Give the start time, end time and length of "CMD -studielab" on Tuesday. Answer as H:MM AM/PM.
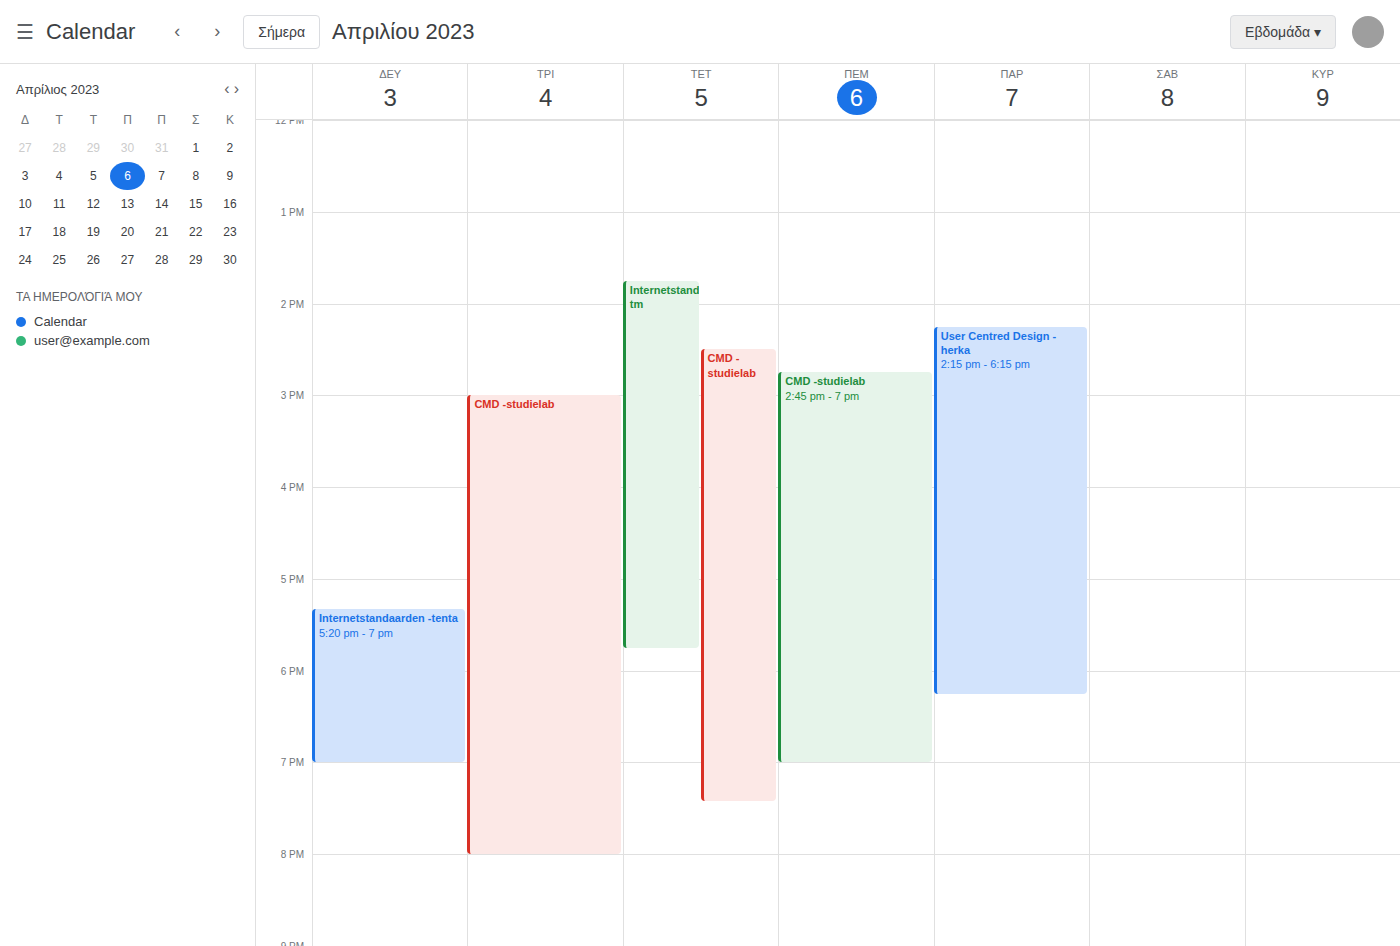
3:00 PM to 8:00 PM, 5 hours